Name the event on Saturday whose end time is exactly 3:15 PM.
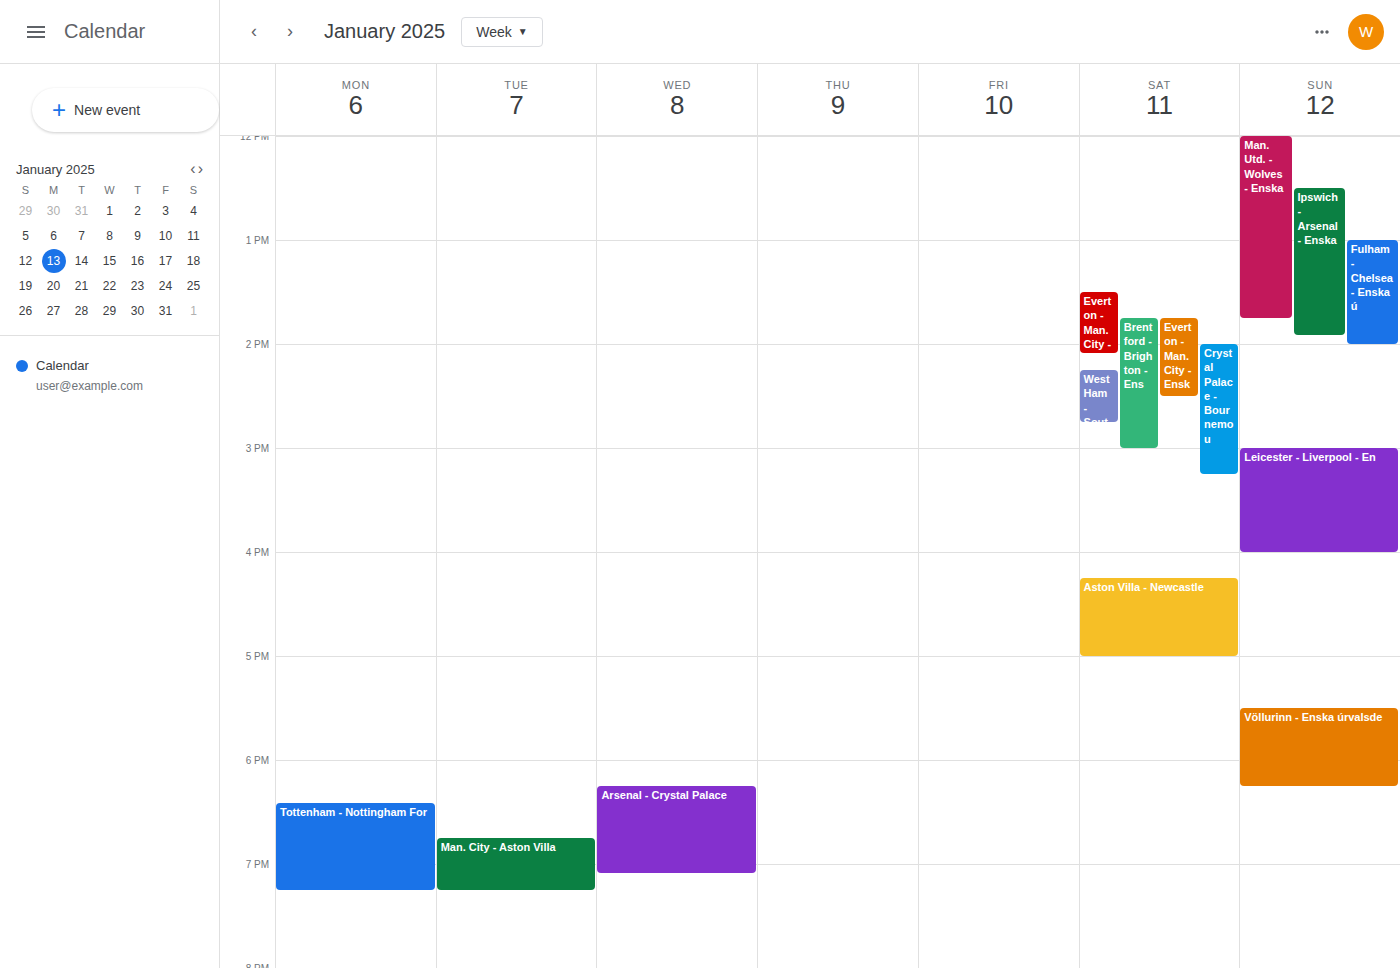
"Crystal Palace - Bournemou"